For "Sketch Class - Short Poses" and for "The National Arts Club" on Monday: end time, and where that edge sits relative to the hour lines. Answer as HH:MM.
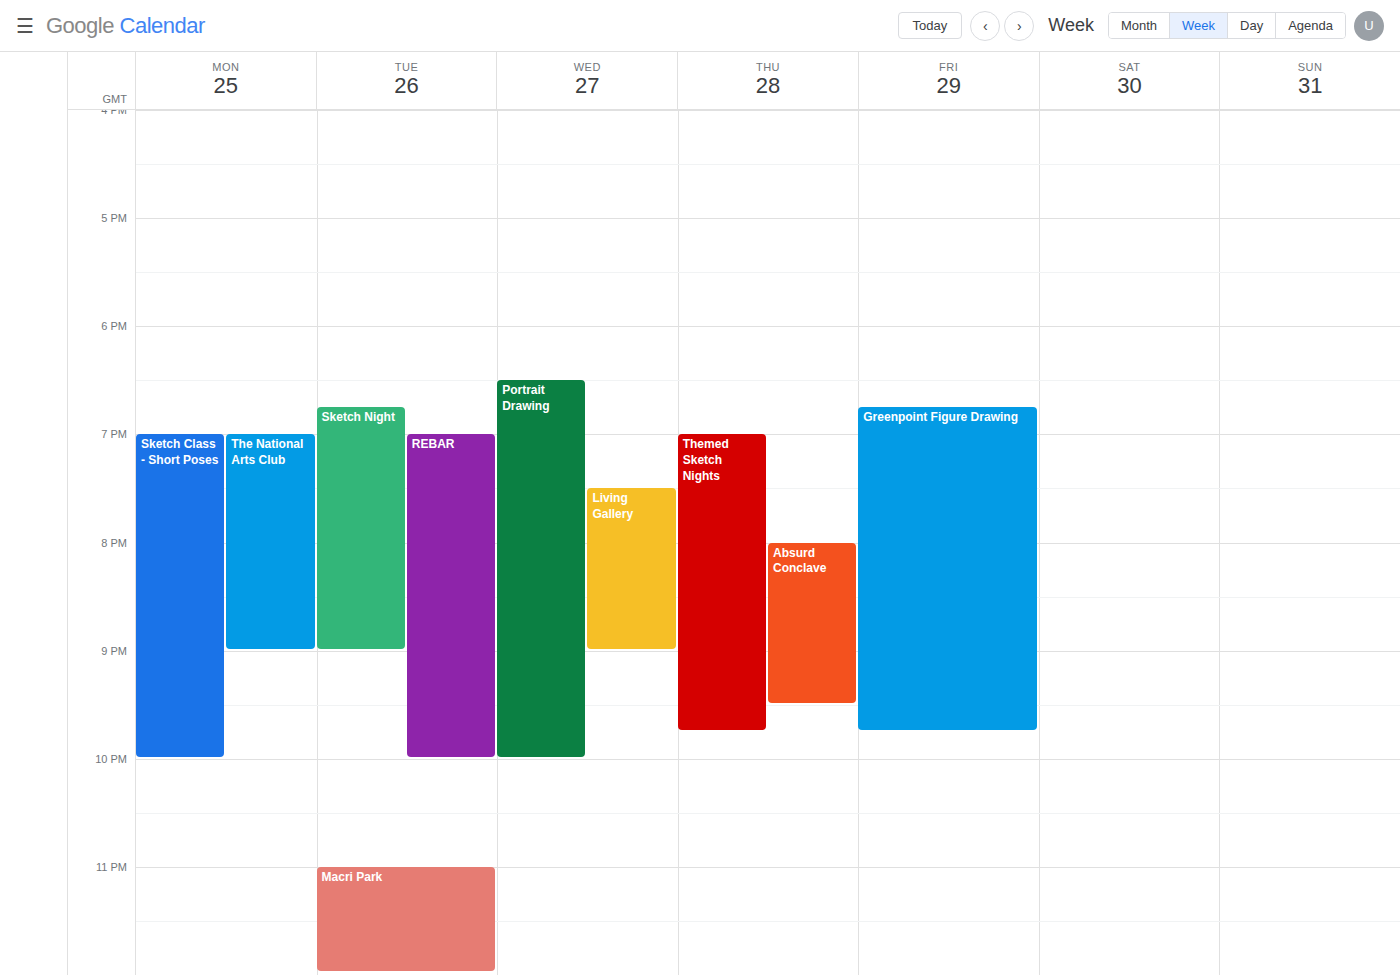
"Sketch Class - Short Poses": 22:00, exactly on the 22:00 line. "The National Arts Club": 21:00, exactly on the 21:00 line.